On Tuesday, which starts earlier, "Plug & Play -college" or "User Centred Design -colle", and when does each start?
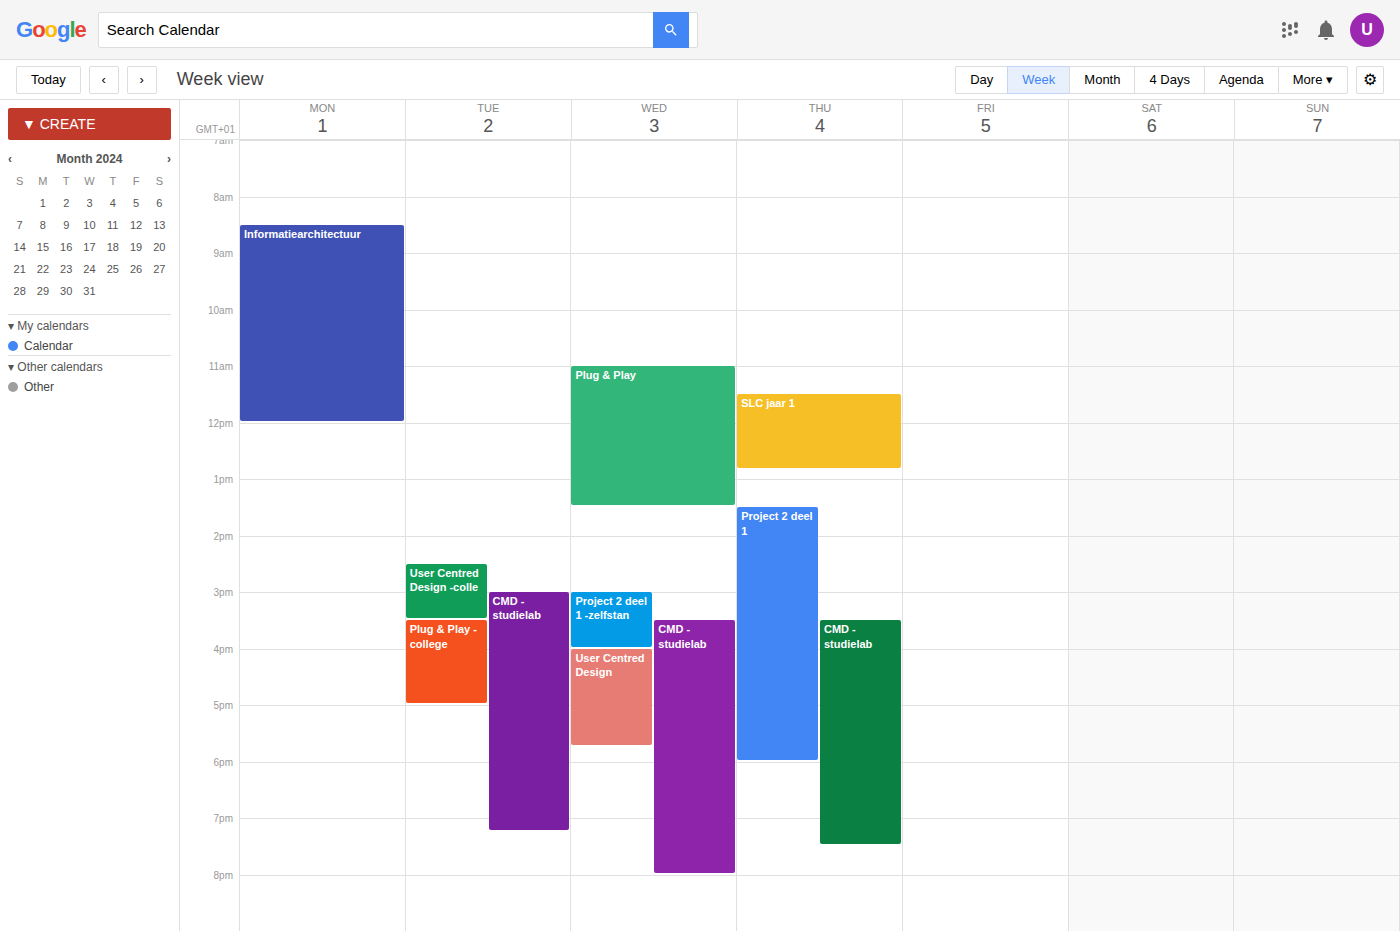
"User Centred Design -colle" 2:30 PM; "Plug & Play -college" 3:30 PM.